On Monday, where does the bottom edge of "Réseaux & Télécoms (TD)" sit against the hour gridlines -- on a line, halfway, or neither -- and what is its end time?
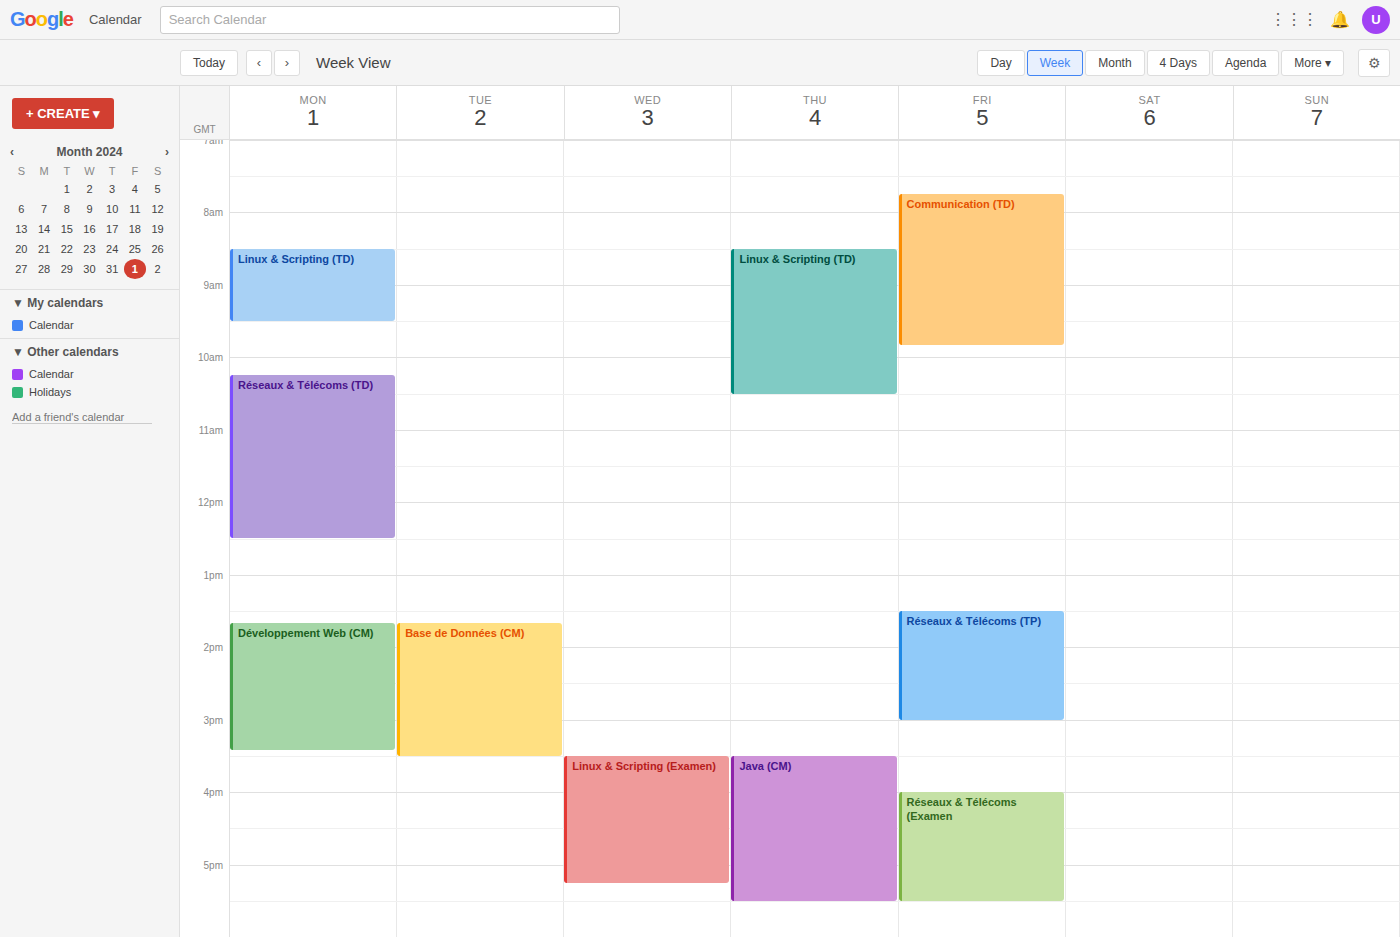
12:30 PM -- halfway between the 12 PM and 1 PM lines.